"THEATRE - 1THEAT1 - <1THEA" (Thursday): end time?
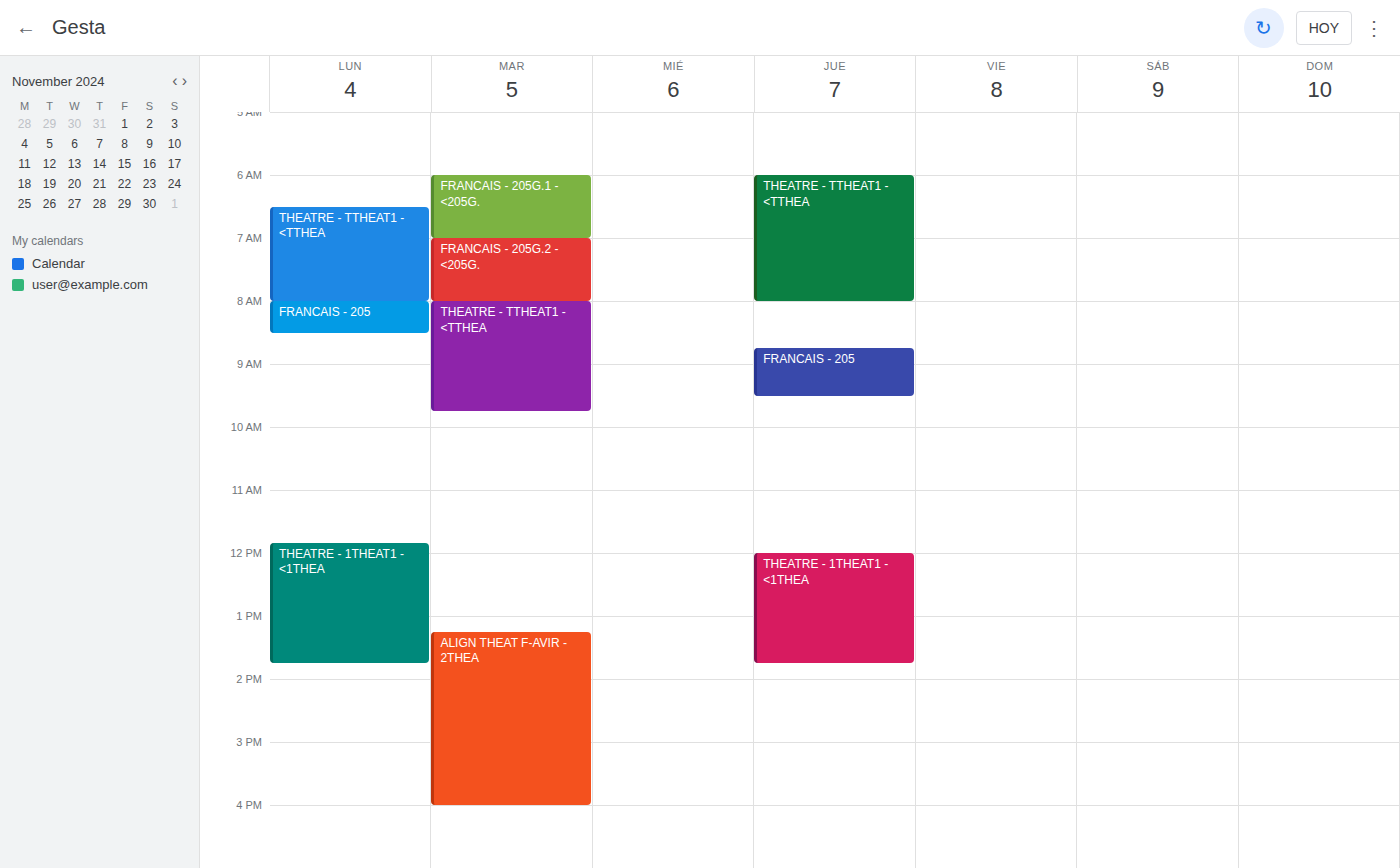
1:45 PM